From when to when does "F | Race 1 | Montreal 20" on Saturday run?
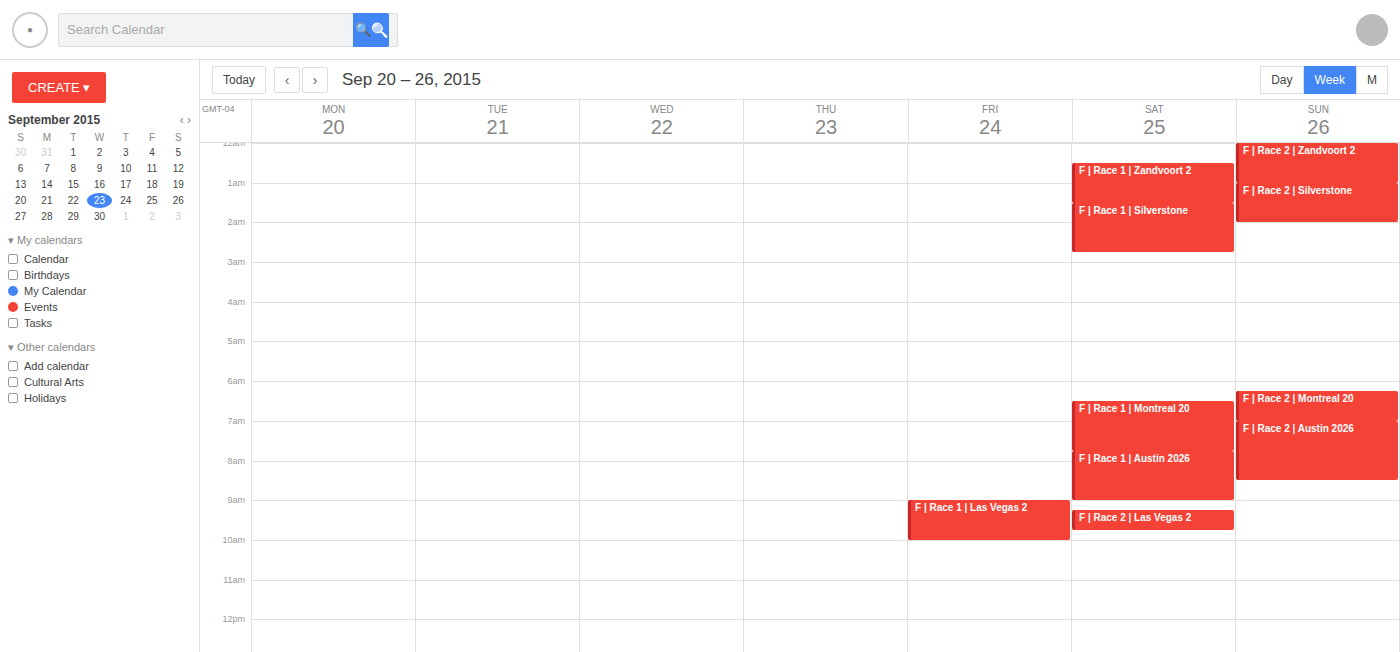
6:30 AM to 7:45 AM